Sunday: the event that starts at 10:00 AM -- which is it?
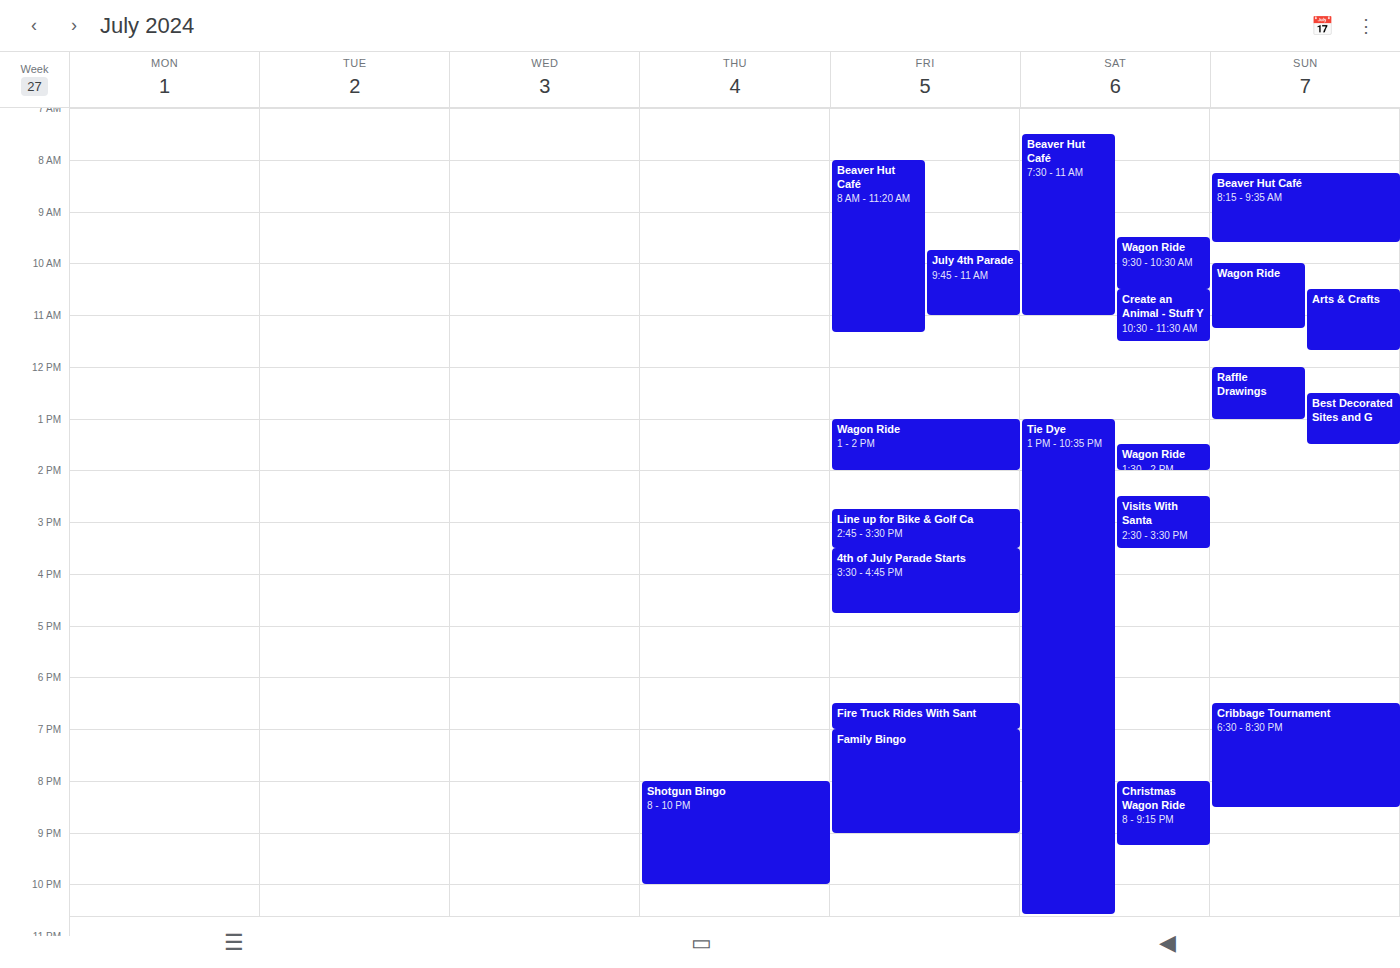
"Wagon Ride"